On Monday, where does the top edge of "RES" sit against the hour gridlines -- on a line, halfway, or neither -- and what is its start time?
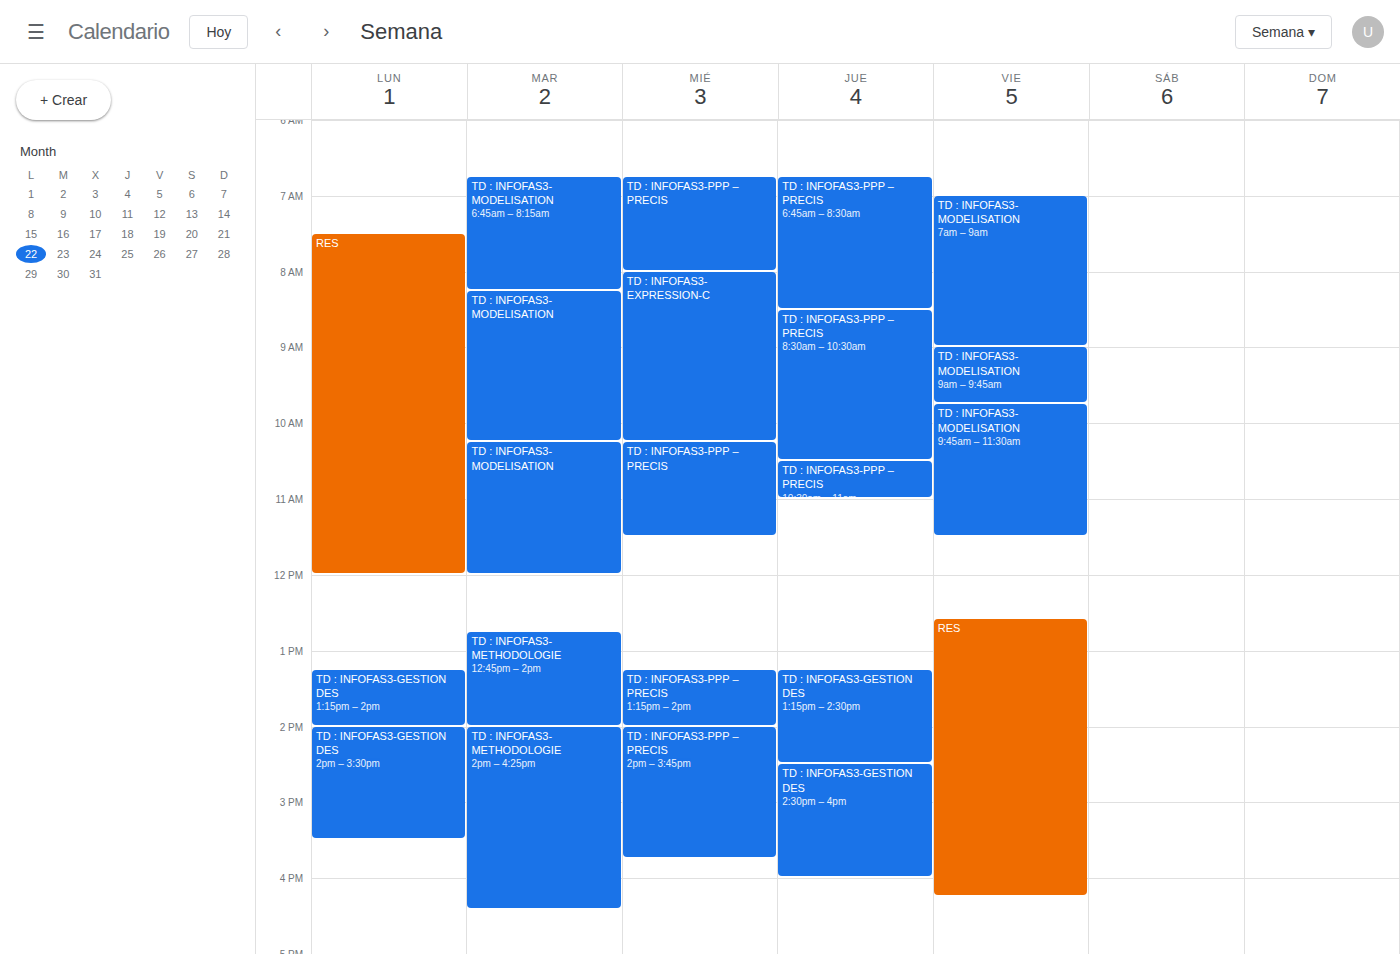
7:30 AM -- halfway between the 7 AM and 8 AM lines.